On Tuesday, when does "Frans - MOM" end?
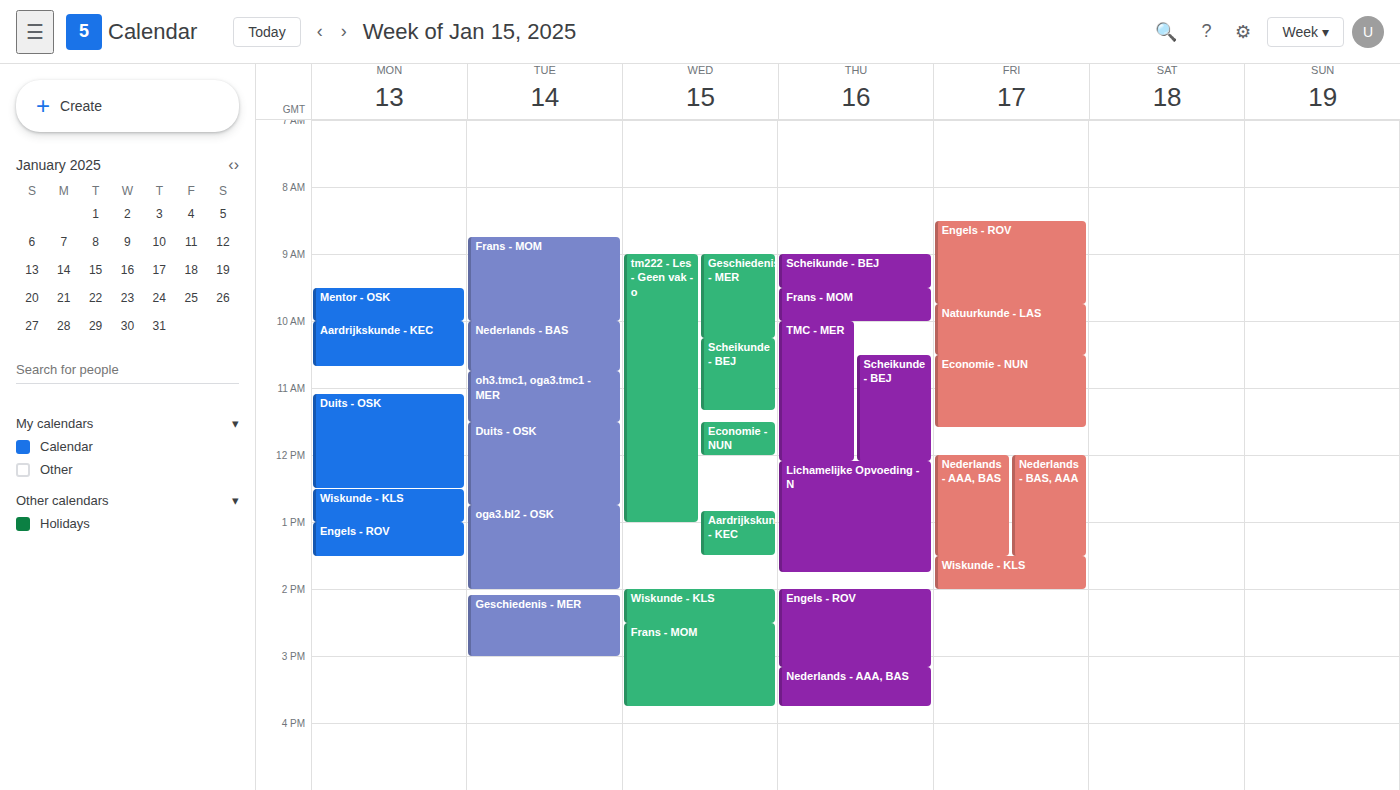
10:00 AM